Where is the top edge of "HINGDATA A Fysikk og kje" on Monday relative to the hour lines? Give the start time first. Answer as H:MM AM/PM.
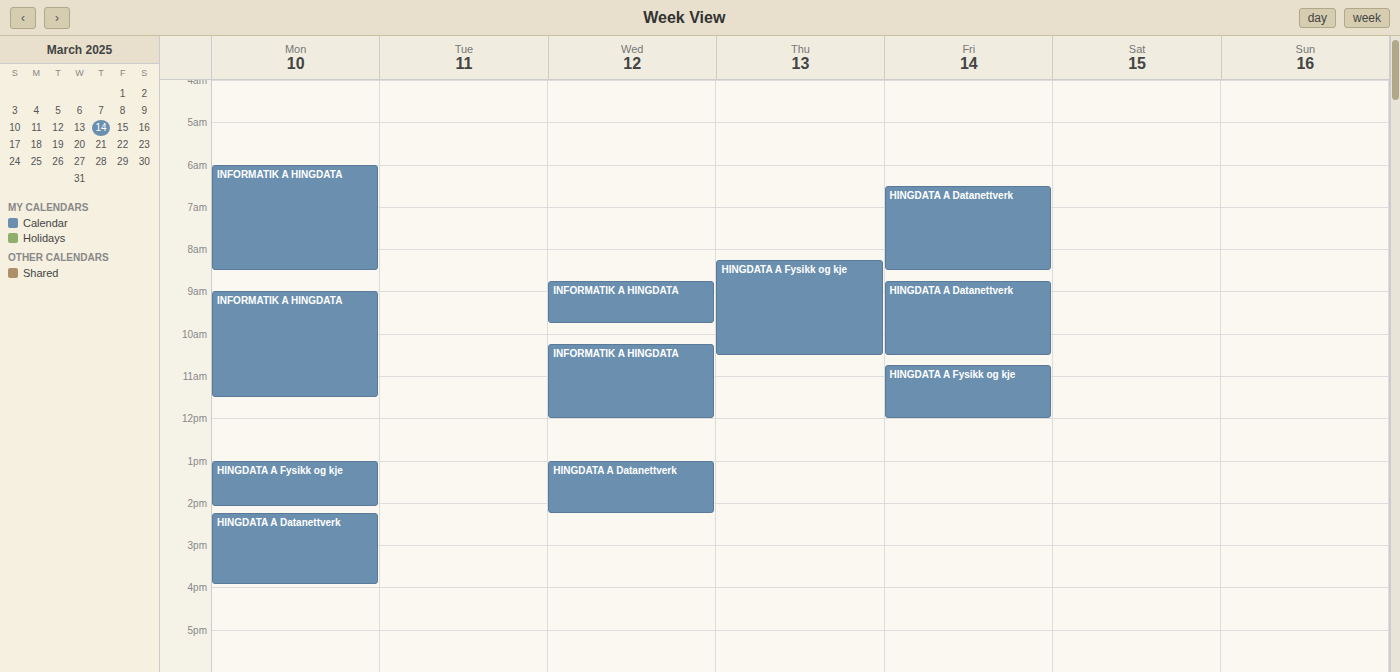
1:00 PM -- exactly on the 1 PM line.